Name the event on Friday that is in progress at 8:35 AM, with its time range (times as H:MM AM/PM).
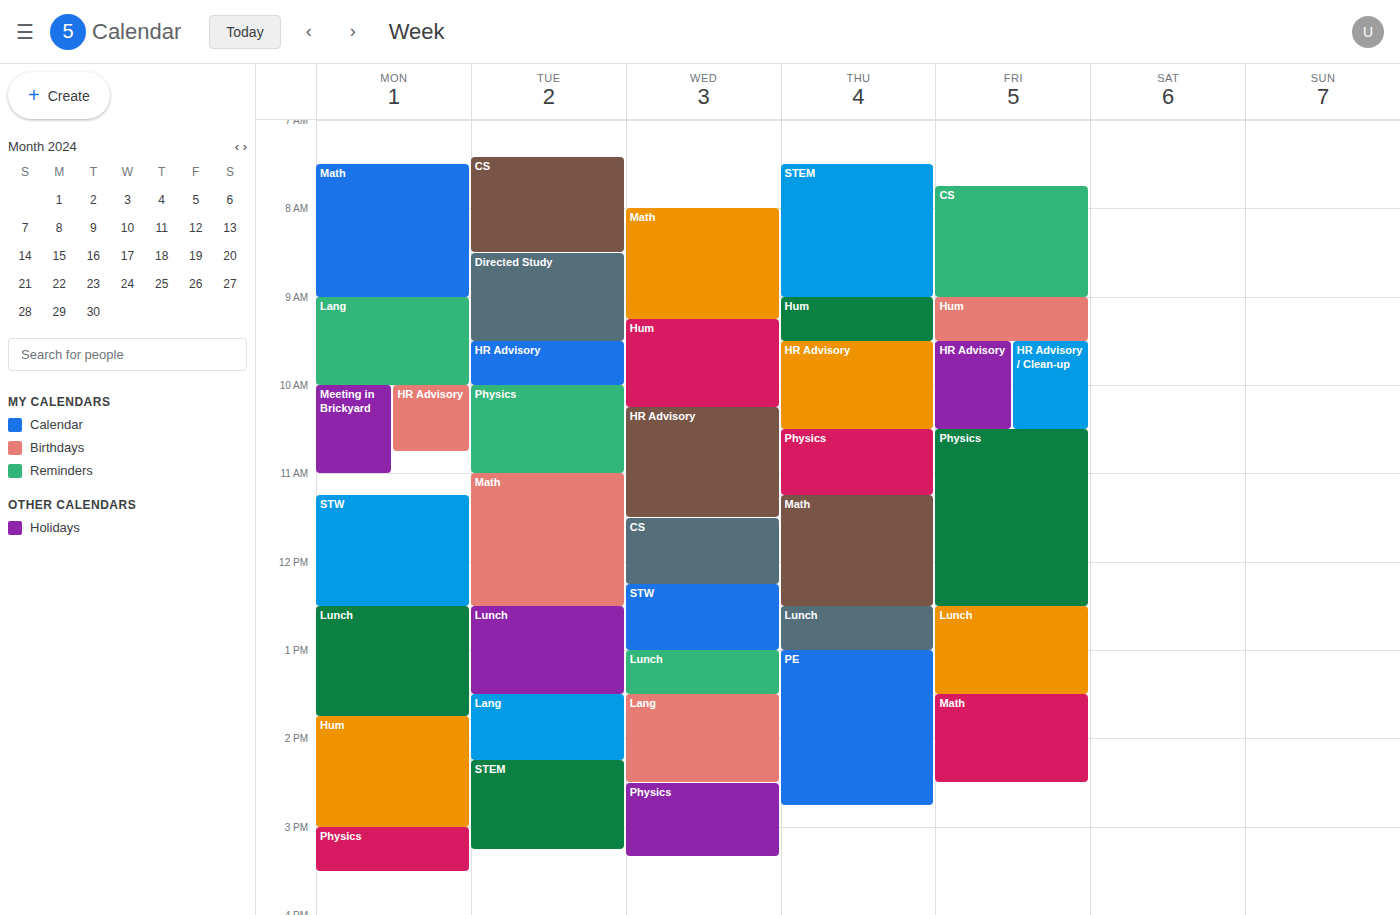
"CS", 7:45 AM to 9:00 AM